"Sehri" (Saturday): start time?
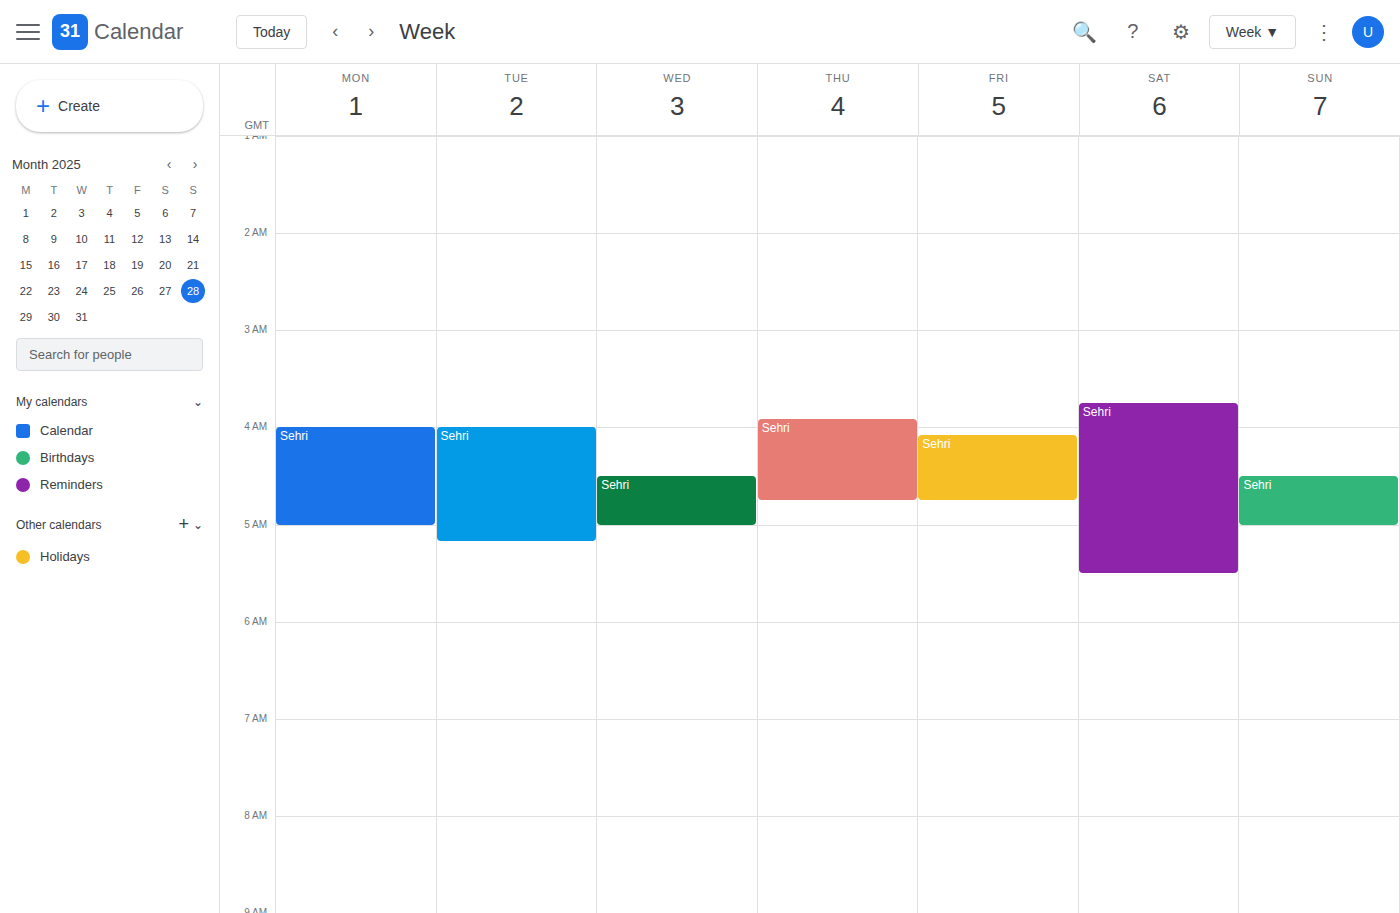
3:45 AM